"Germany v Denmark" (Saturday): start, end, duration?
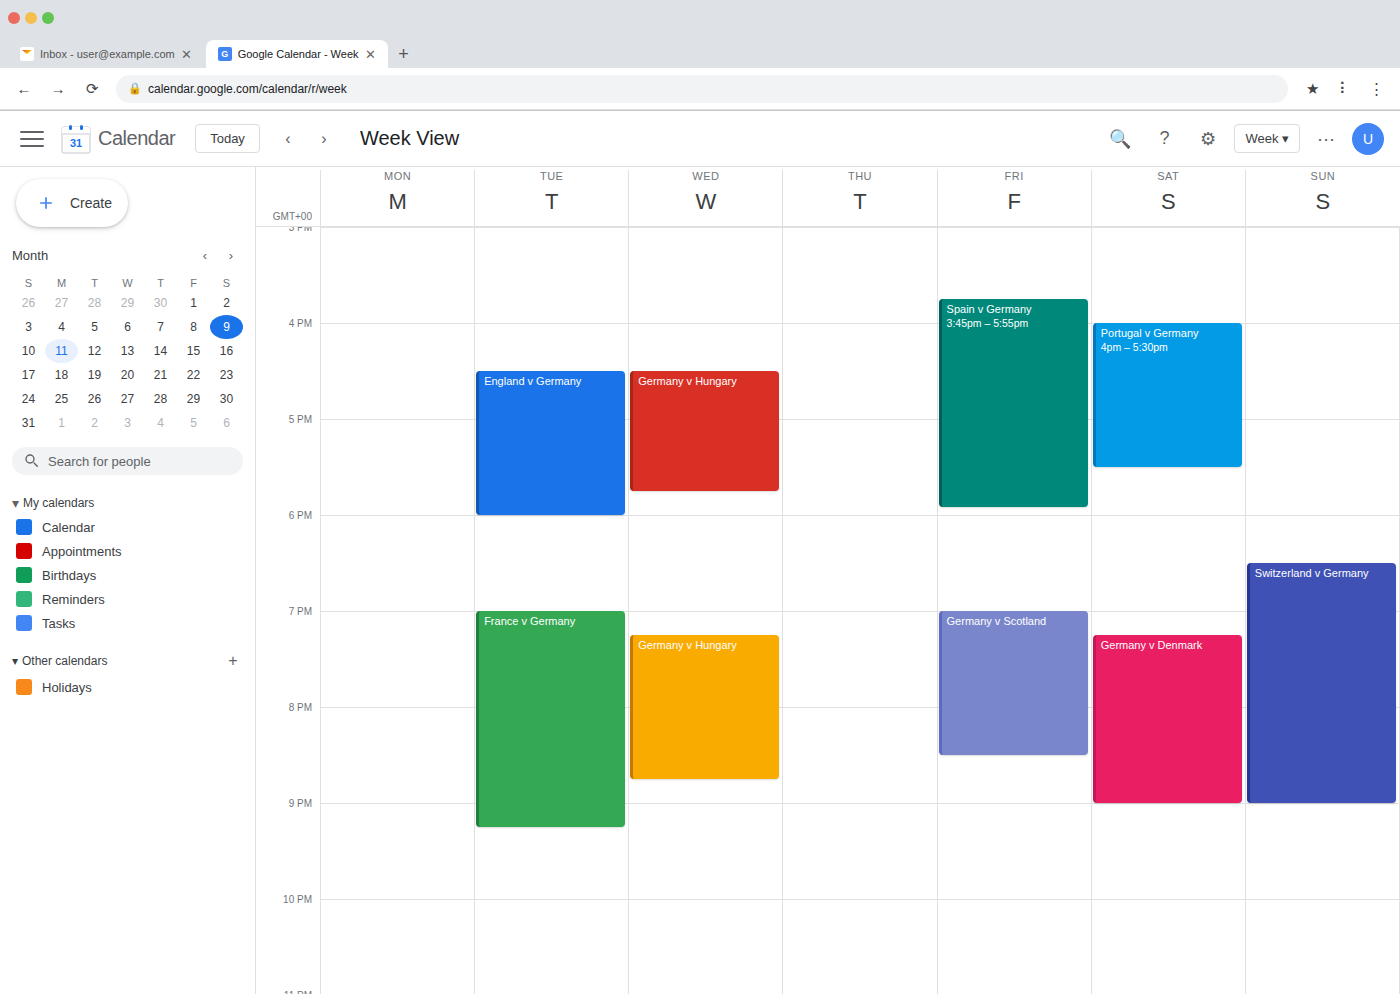
7:15 PM to 9:00 PM, 1 hour 45 minutes